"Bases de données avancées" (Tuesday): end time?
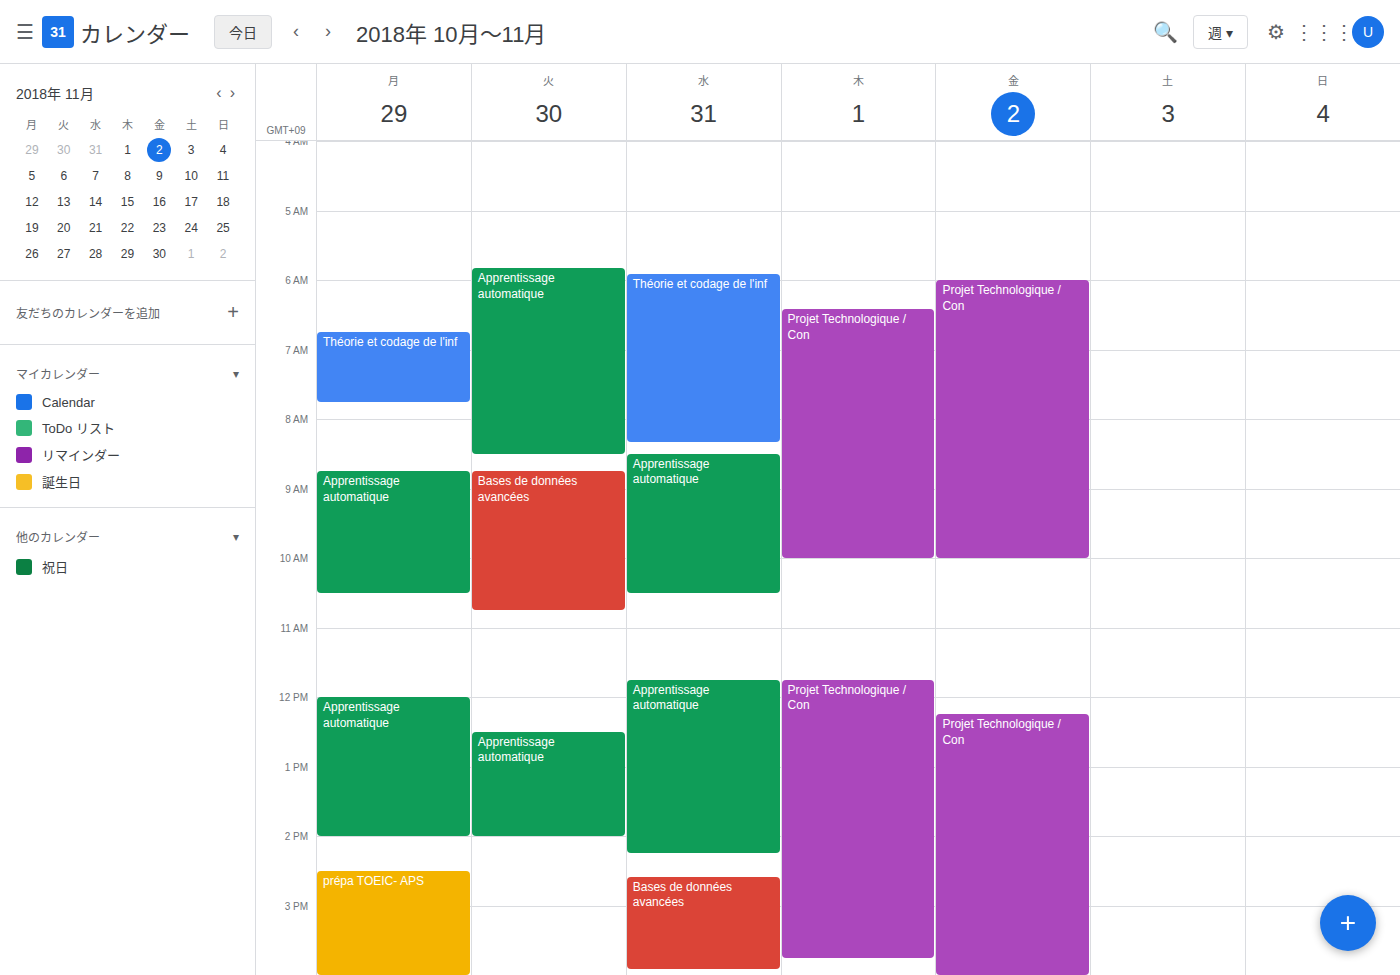
10:45 AM